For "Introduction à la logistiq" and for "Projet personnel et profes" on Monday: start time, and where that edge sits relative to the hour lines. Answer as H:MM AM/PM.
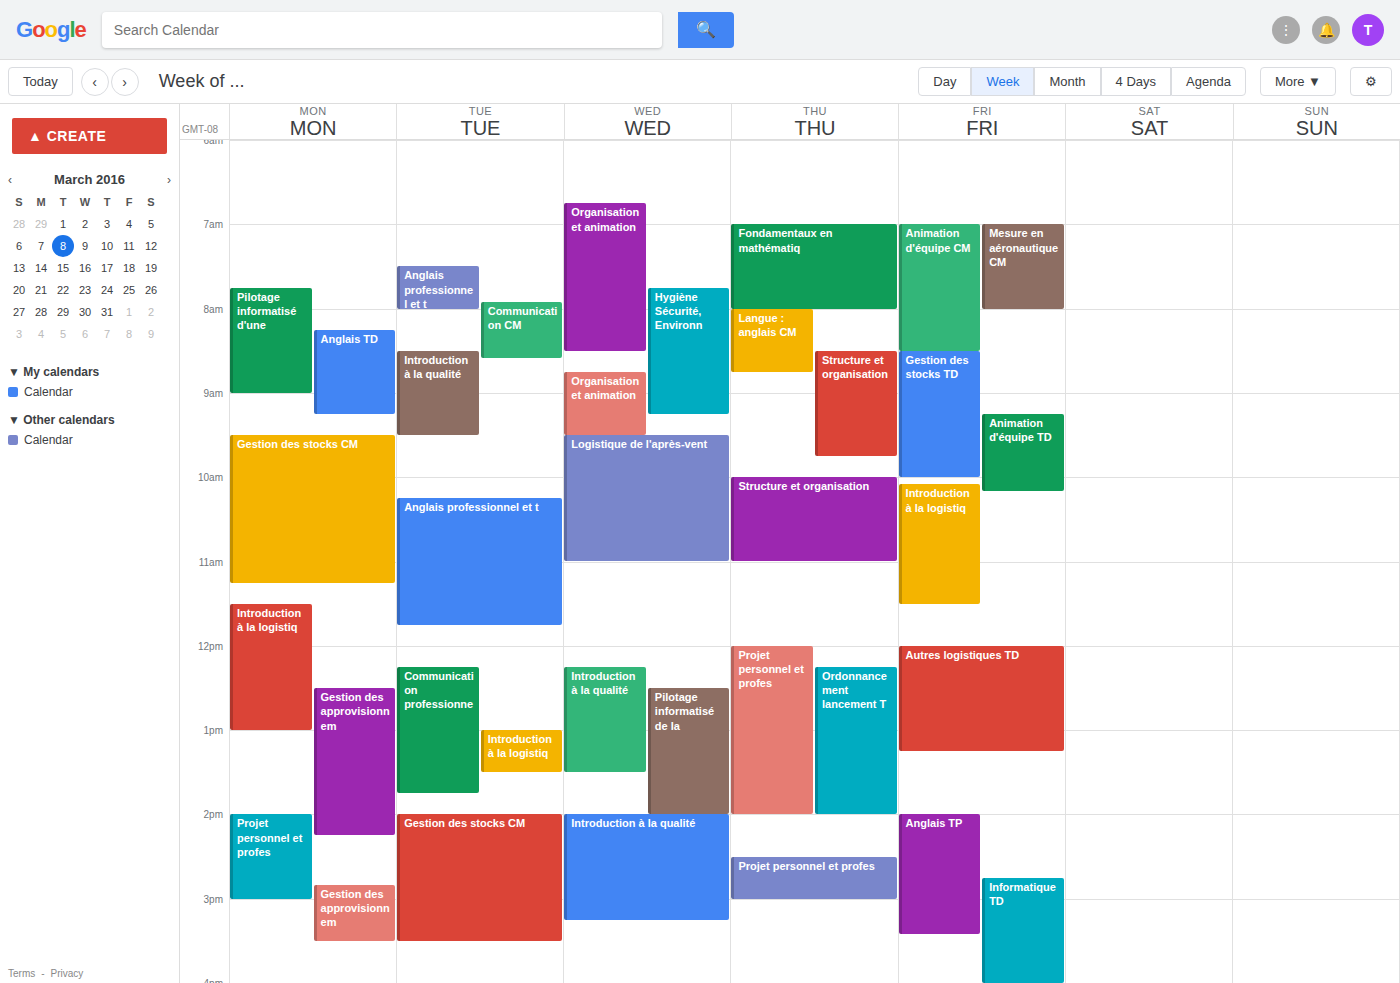
"Introduction à la logistiq": 11:30 AM, halfway between the 11 AM and 12 PM lines. "Projet personnel et profes": 2:00 PM, exactly on the 2 PM line.